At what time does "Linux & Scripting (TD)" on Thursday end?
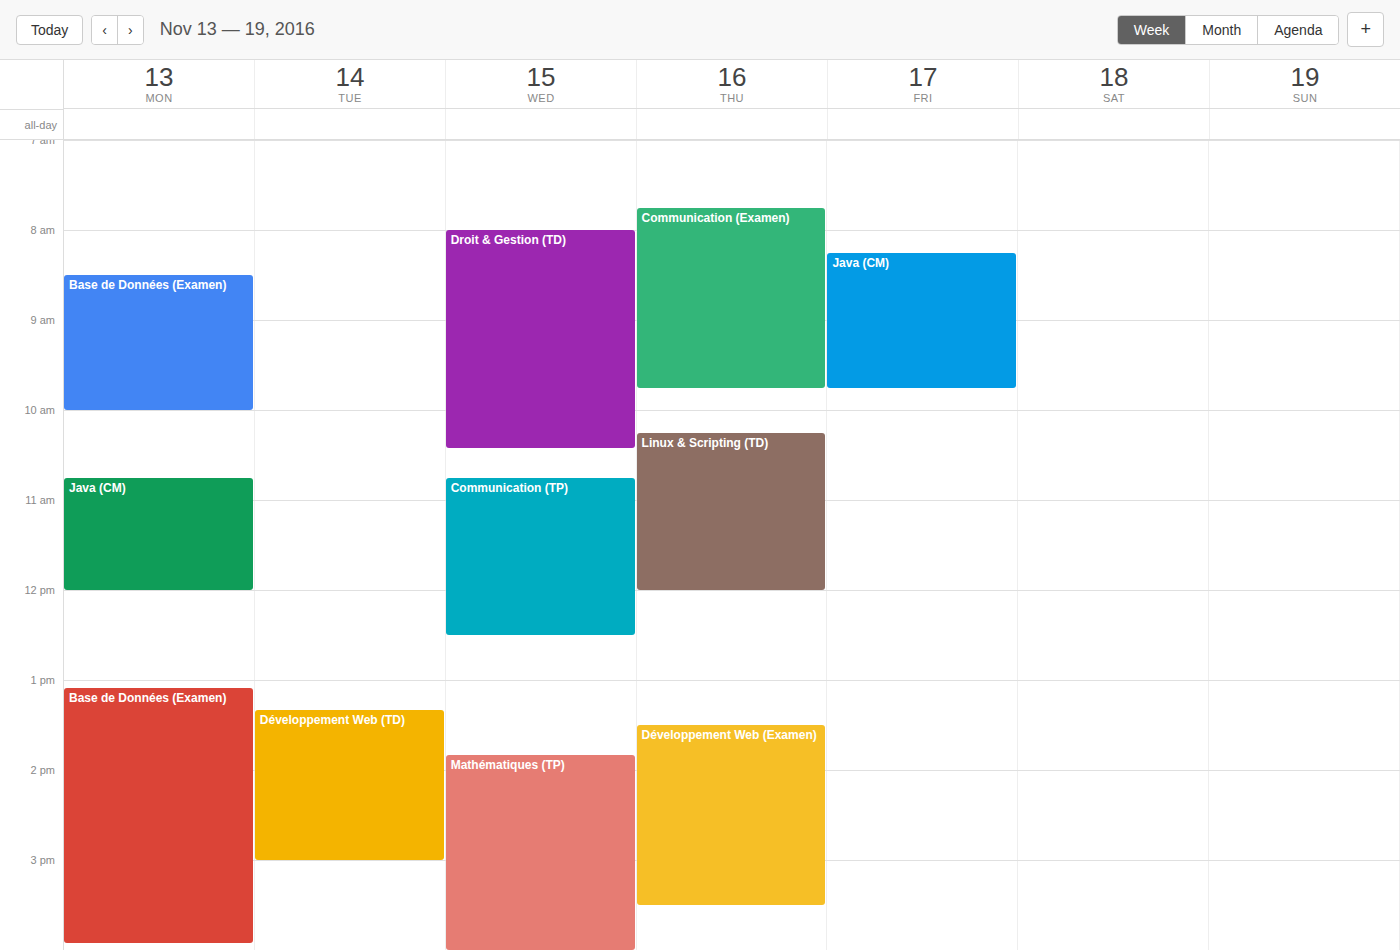
12:00 PM